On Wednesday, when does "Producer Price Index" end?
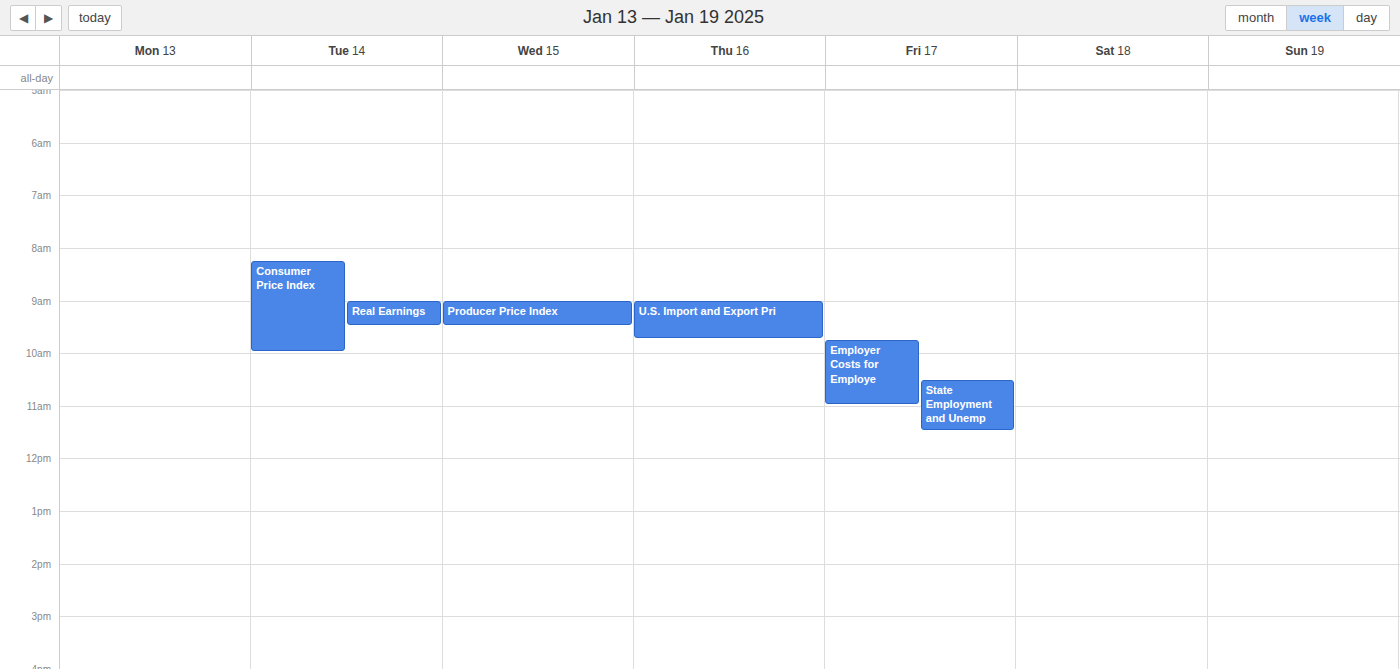
9:30 AM